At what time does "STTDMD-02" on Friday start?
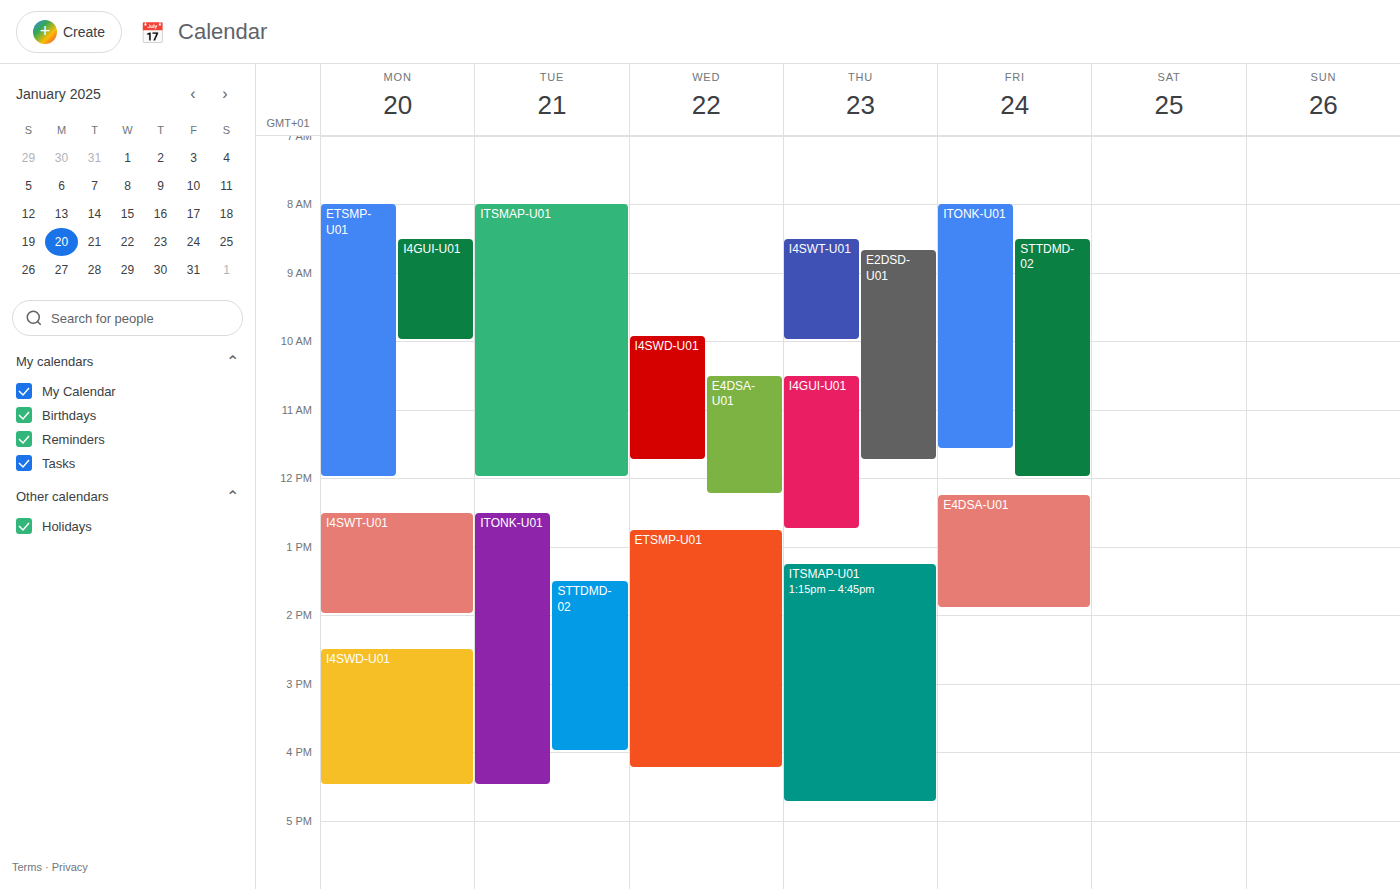
08:30